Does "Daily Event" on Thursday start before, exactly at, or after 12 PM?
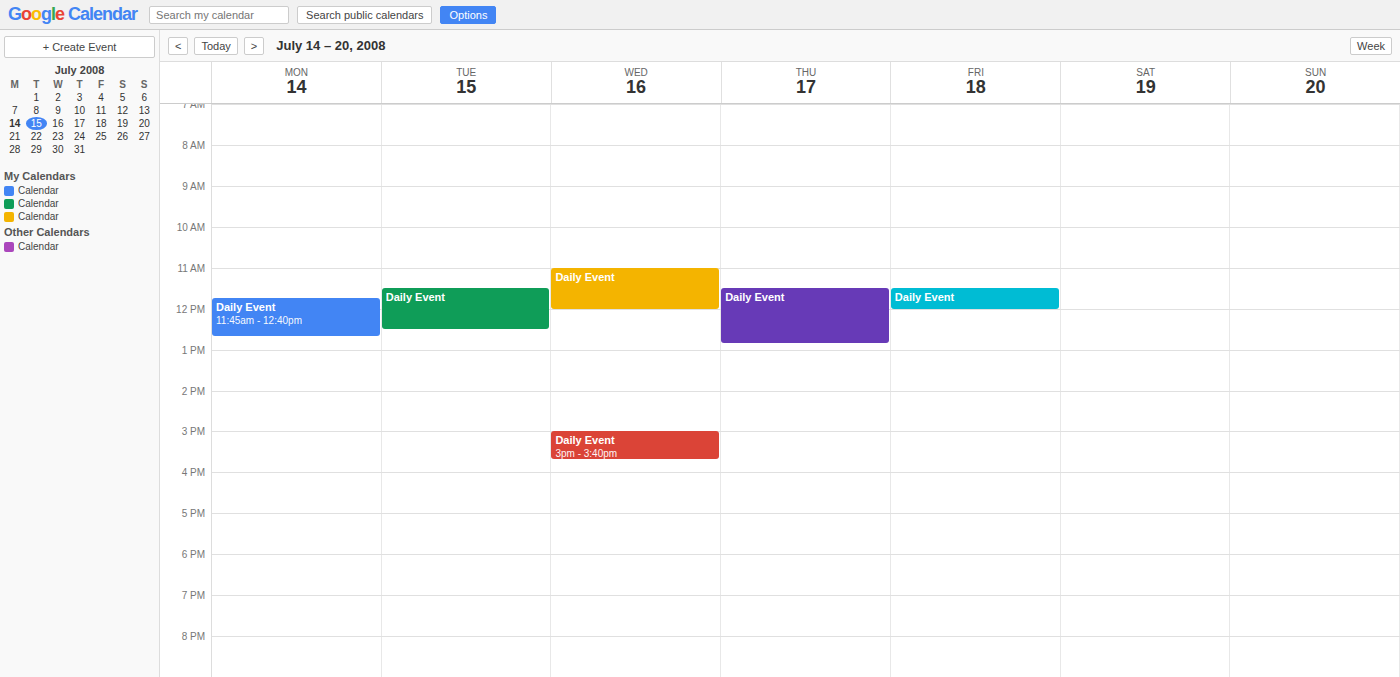
11:30 AM -- before 12 PM, 30 minutes above the 12 PM line.